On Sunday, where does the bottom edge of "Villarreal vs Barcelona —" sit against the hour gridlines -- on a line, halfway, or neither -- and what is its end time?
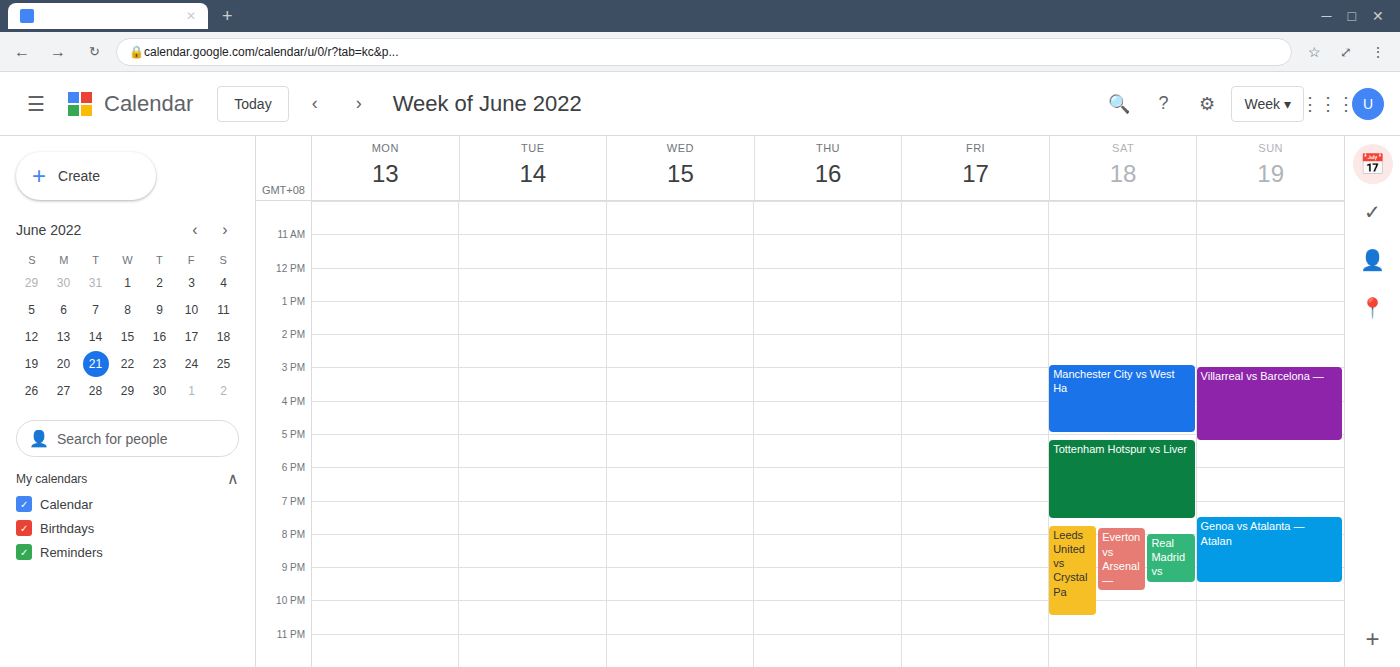
5:15 PM -- neither: a quarter of the way from the 5 PM line to the 6 PM line.